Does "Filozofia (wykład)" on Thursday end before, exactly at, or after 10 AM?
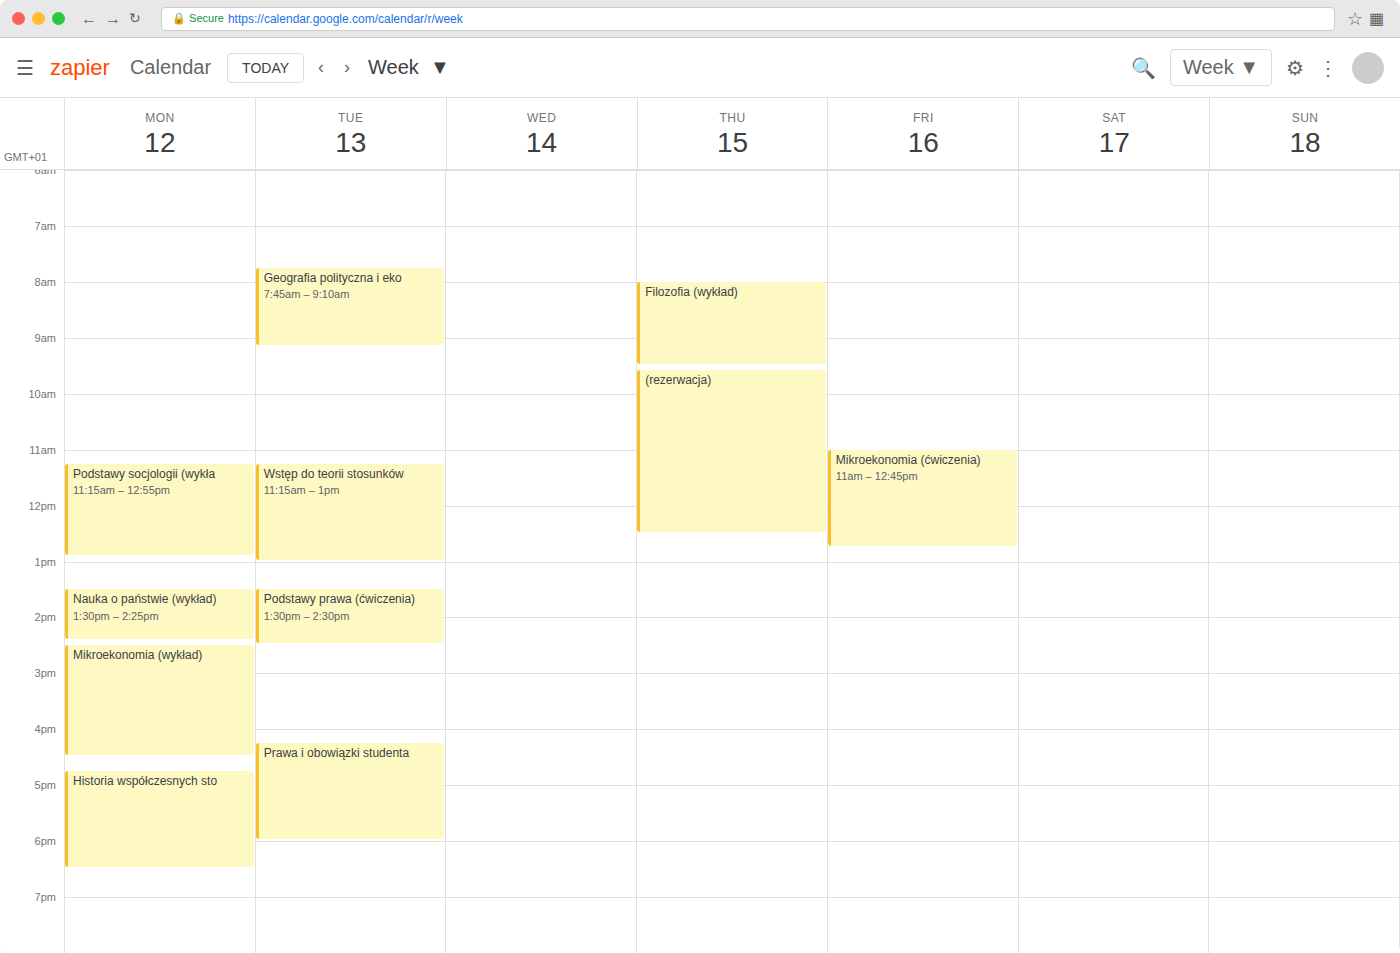
9:30 AM -- before 10 AM, 30 minutes above the 10 AM line.